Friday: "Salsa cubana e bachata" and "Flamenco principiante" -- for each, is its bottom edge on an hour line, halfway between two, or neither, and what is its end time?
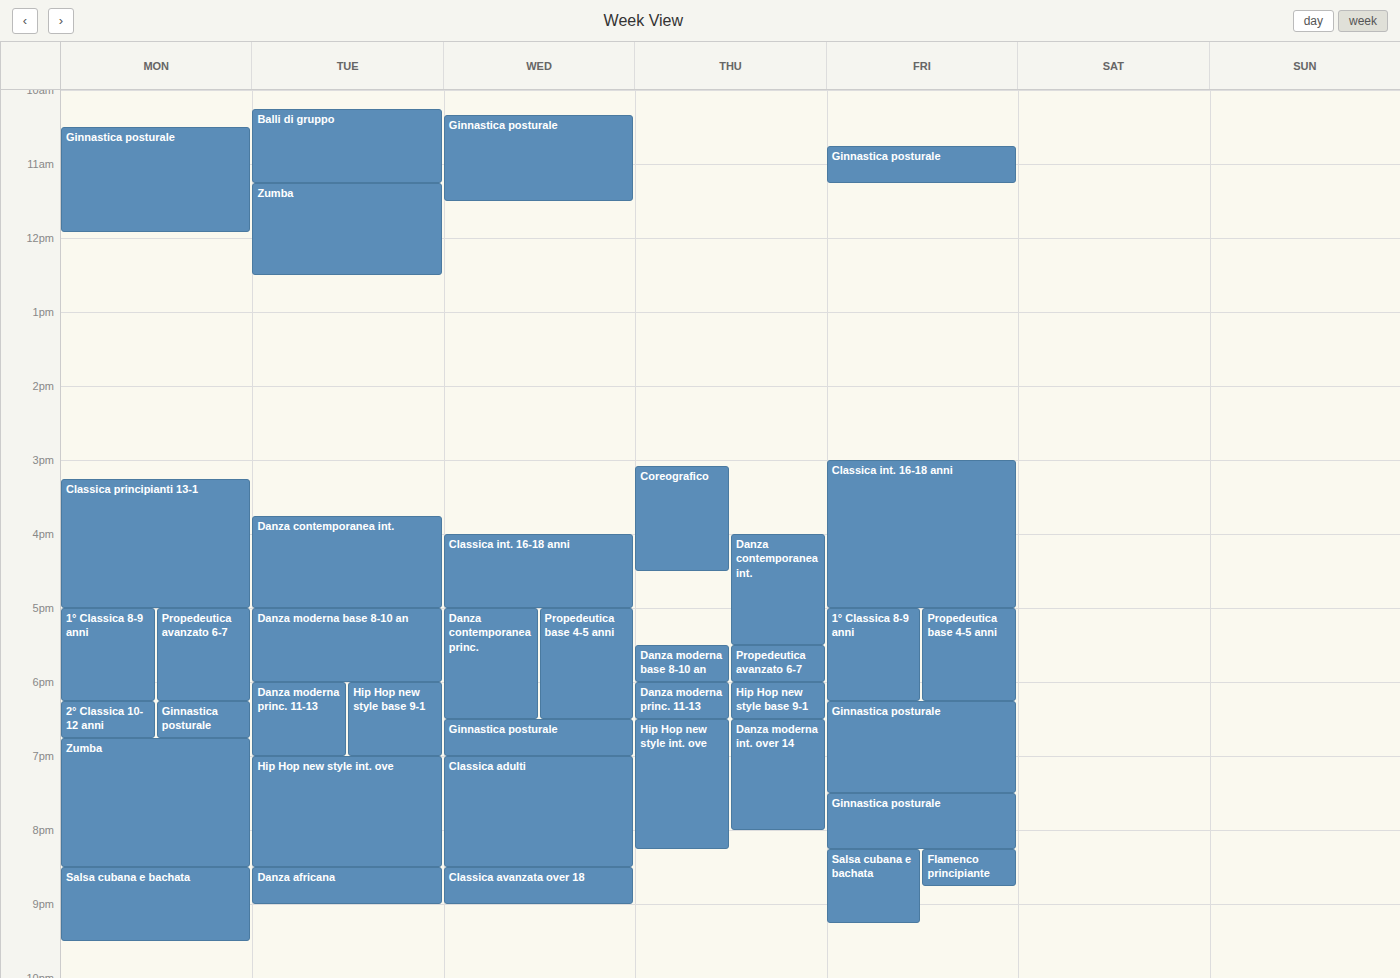
"Salsa cubana e bachata": 9:15 PM, neither: a quarter of the way from the 9 PM line to the 10 PM line. "Flamenco principiante": 8:45 PM, neither: three quarters of the way from the 8 PM line to the 9 PM line.